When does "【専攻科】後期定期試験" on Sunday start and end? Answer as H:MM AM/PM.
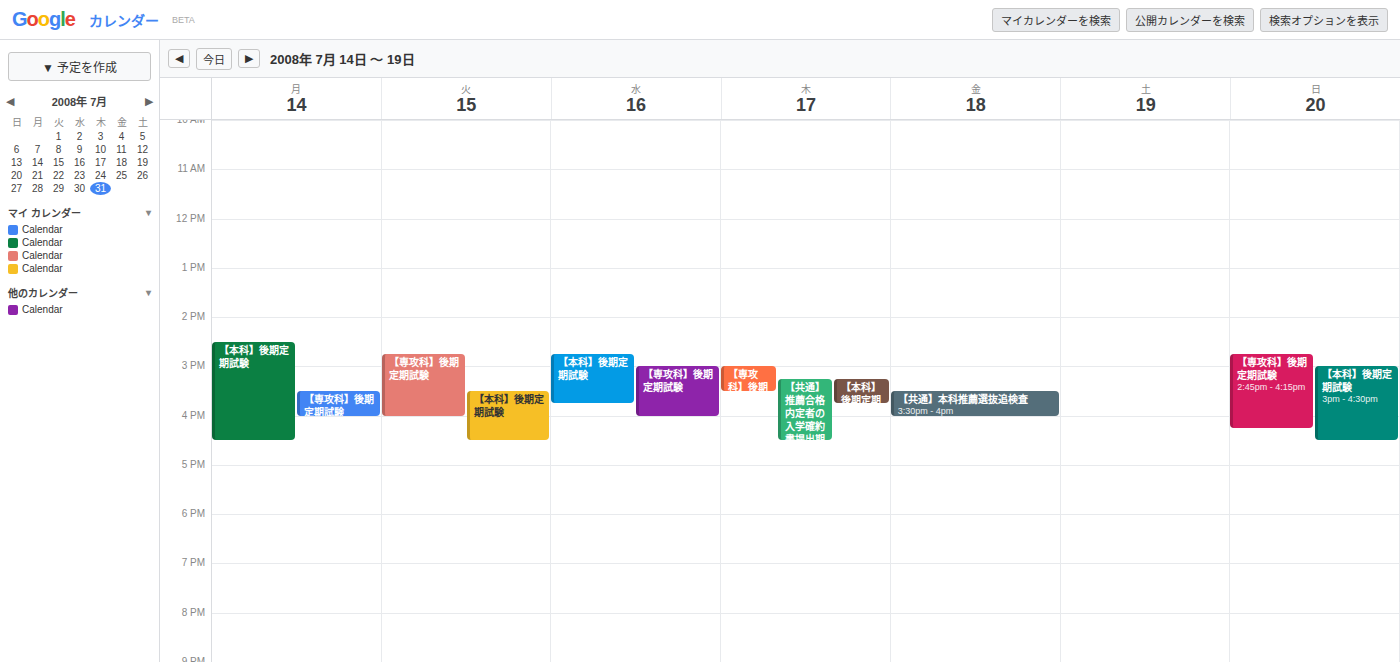
2:45 PM to 4:15 PM